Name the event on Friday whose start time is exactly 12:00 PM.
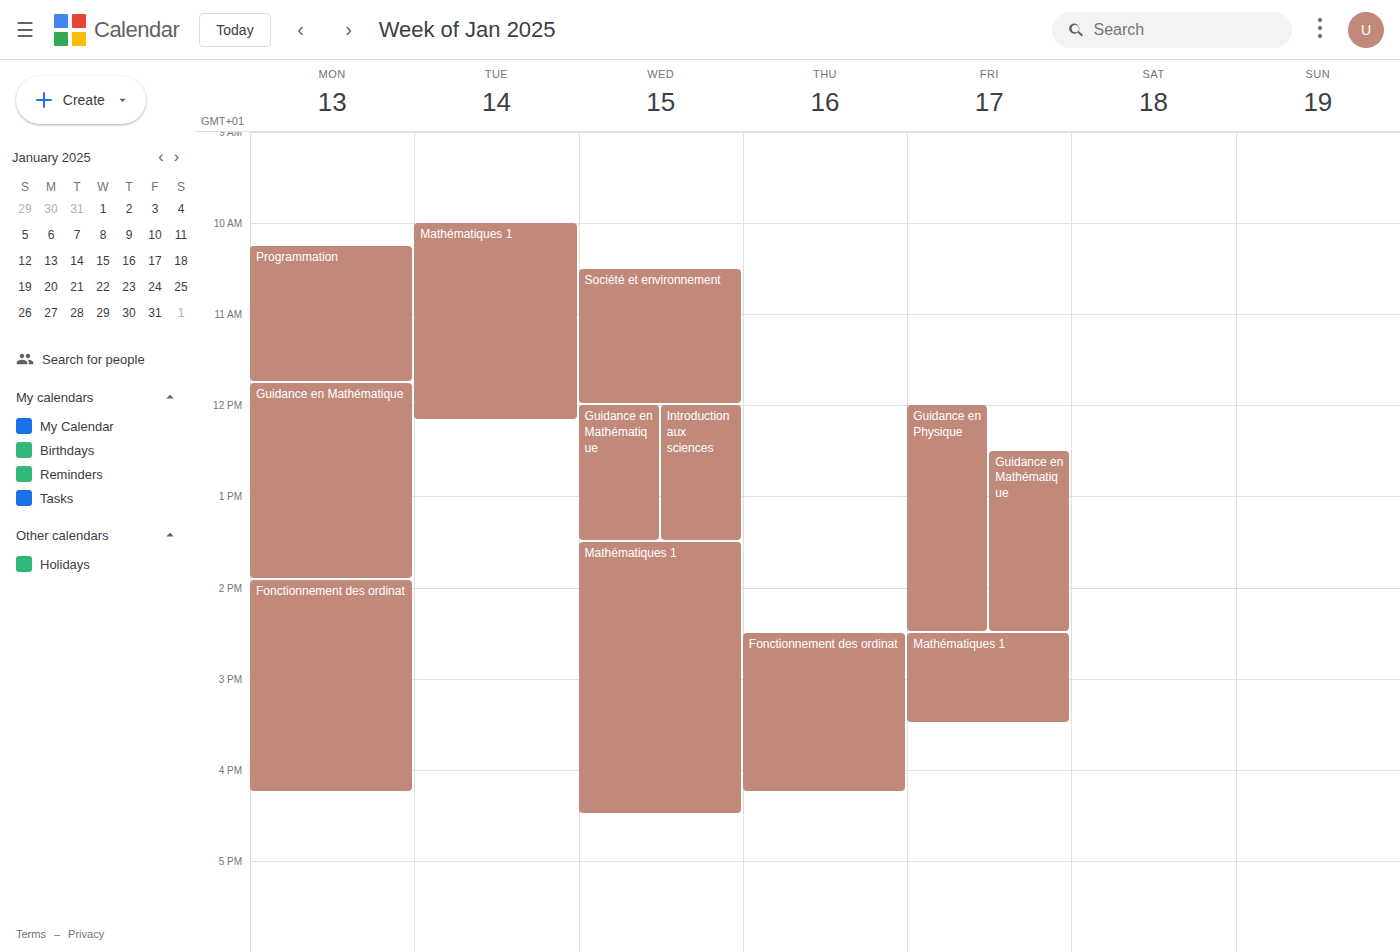
"Guidance en Physique"